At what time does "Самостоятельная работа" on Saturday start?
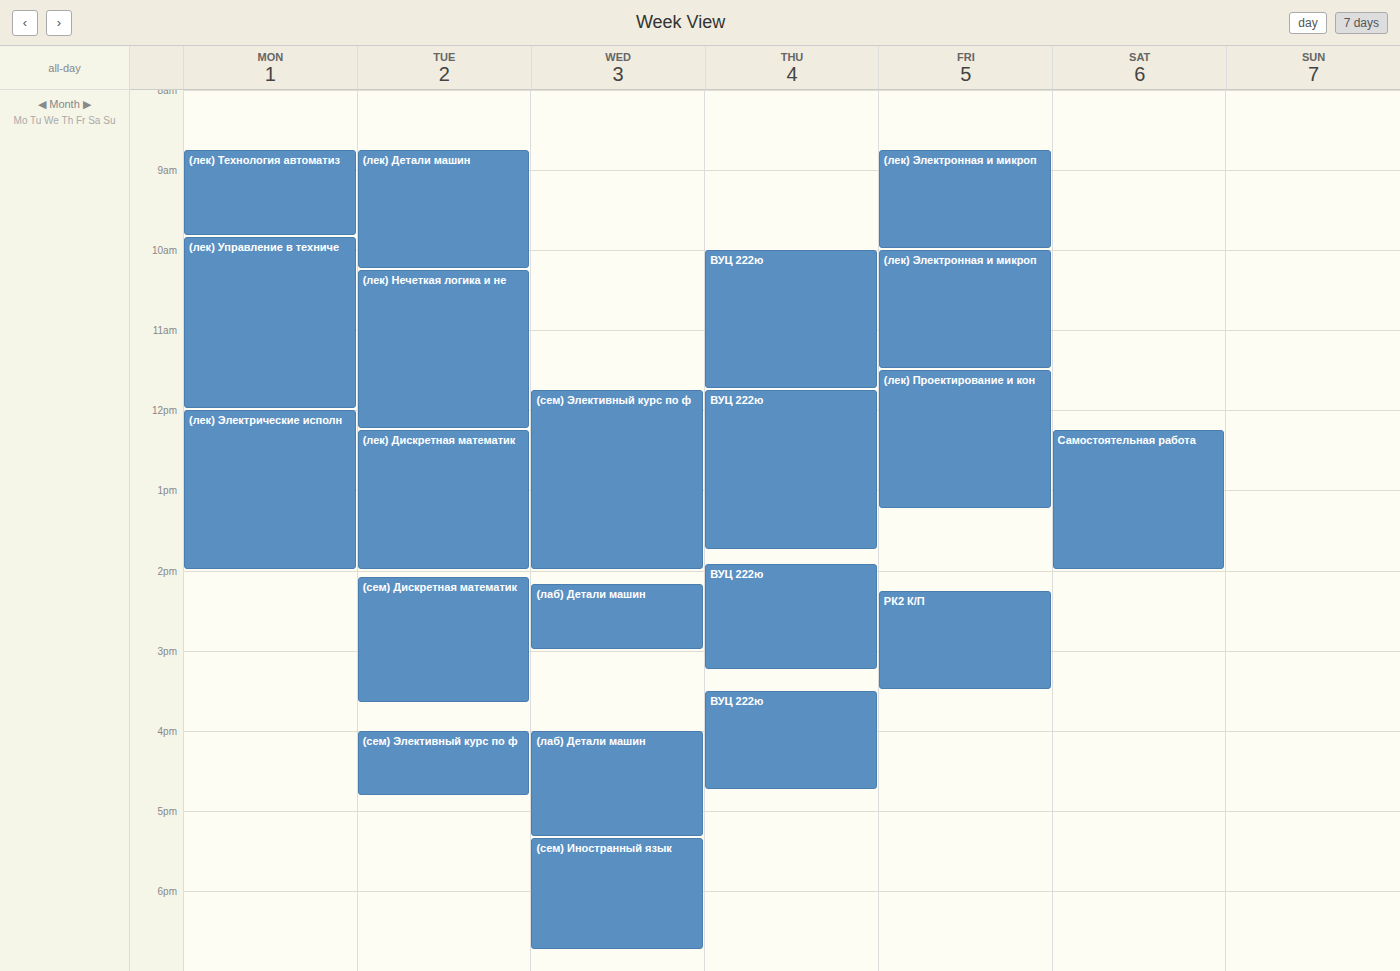
12:15 PM